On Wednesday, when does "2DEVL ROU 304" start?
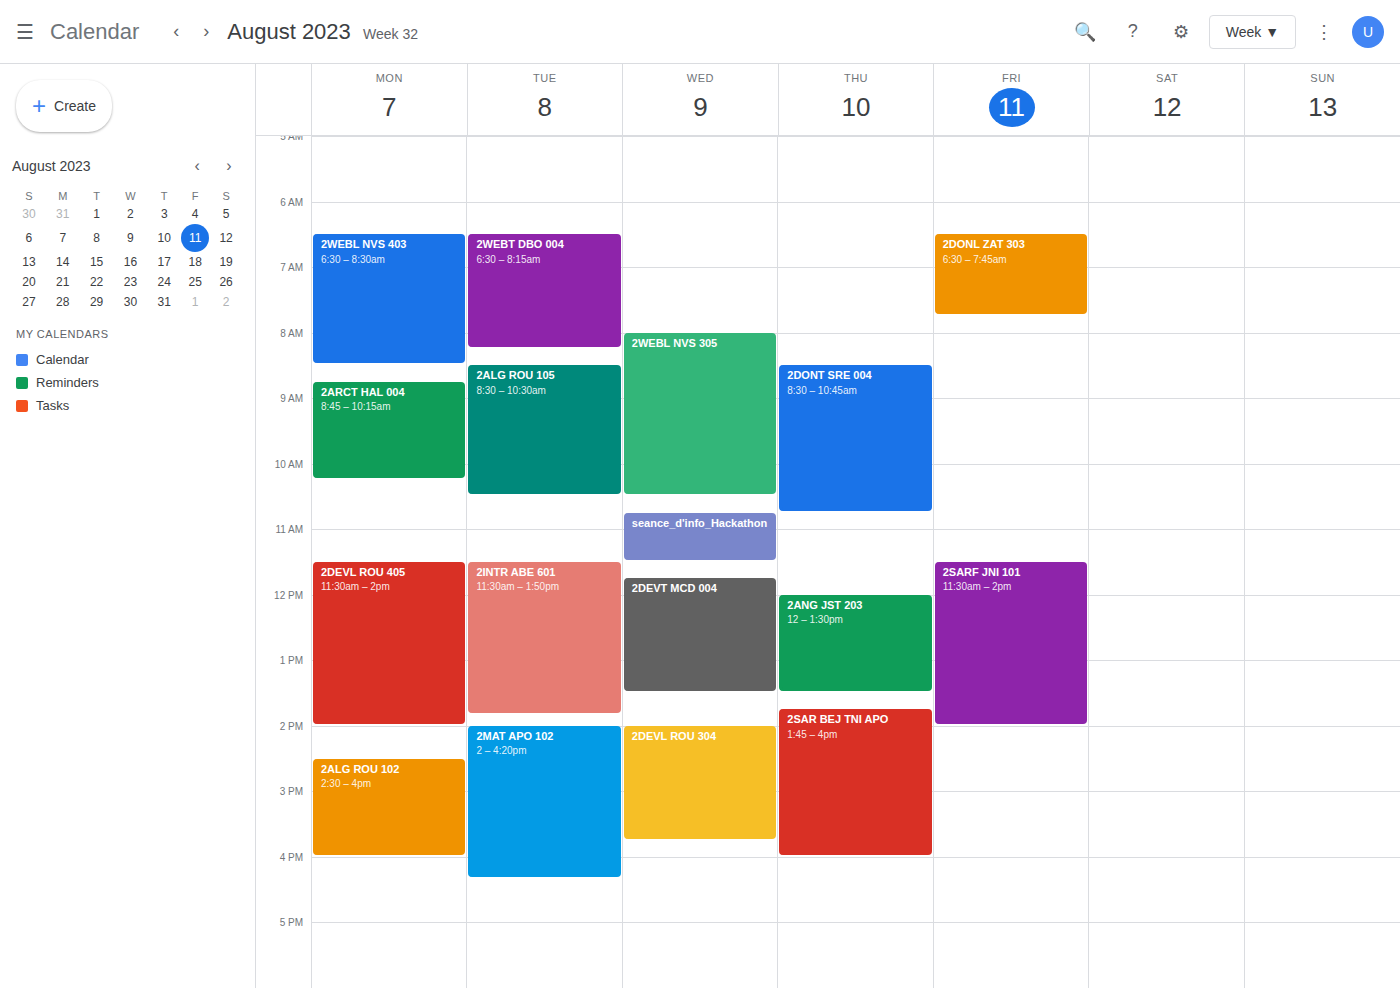
2:00 PM